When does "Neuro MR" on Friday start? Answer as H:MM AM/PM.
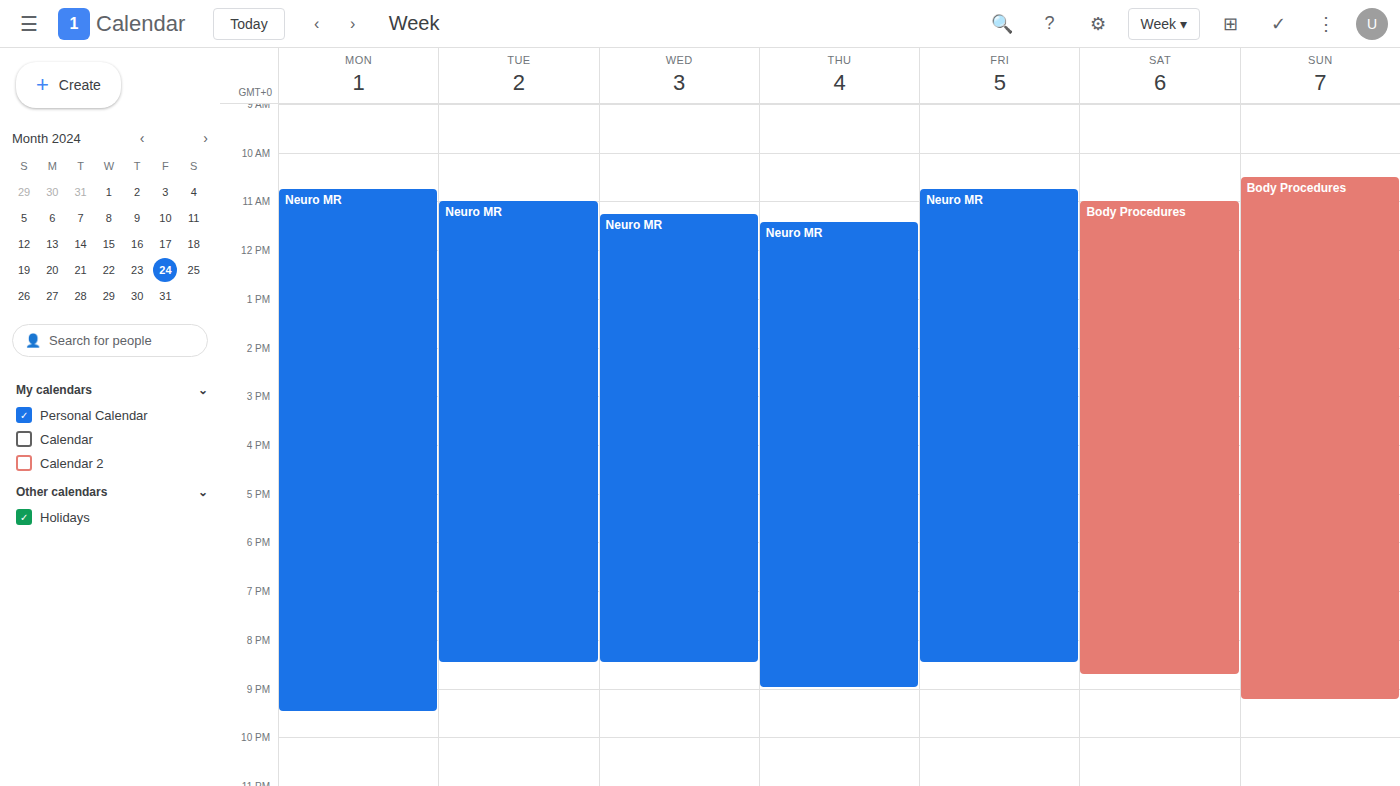
10:45 AM